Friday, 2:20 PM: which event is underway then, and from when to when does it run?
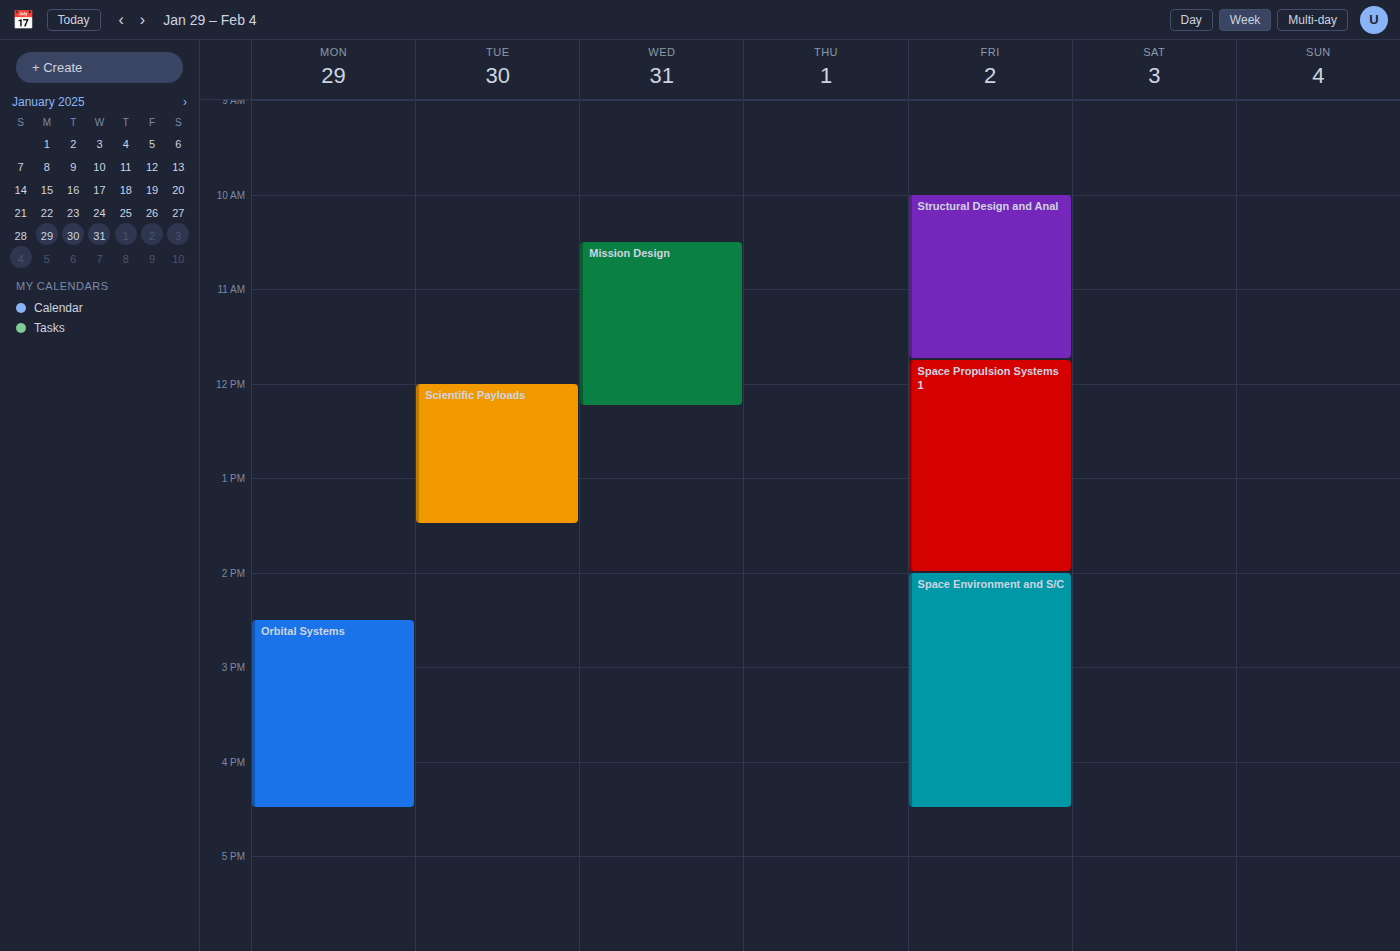
"Space Environment and S/C", 2:00 PM to 4:30 PM